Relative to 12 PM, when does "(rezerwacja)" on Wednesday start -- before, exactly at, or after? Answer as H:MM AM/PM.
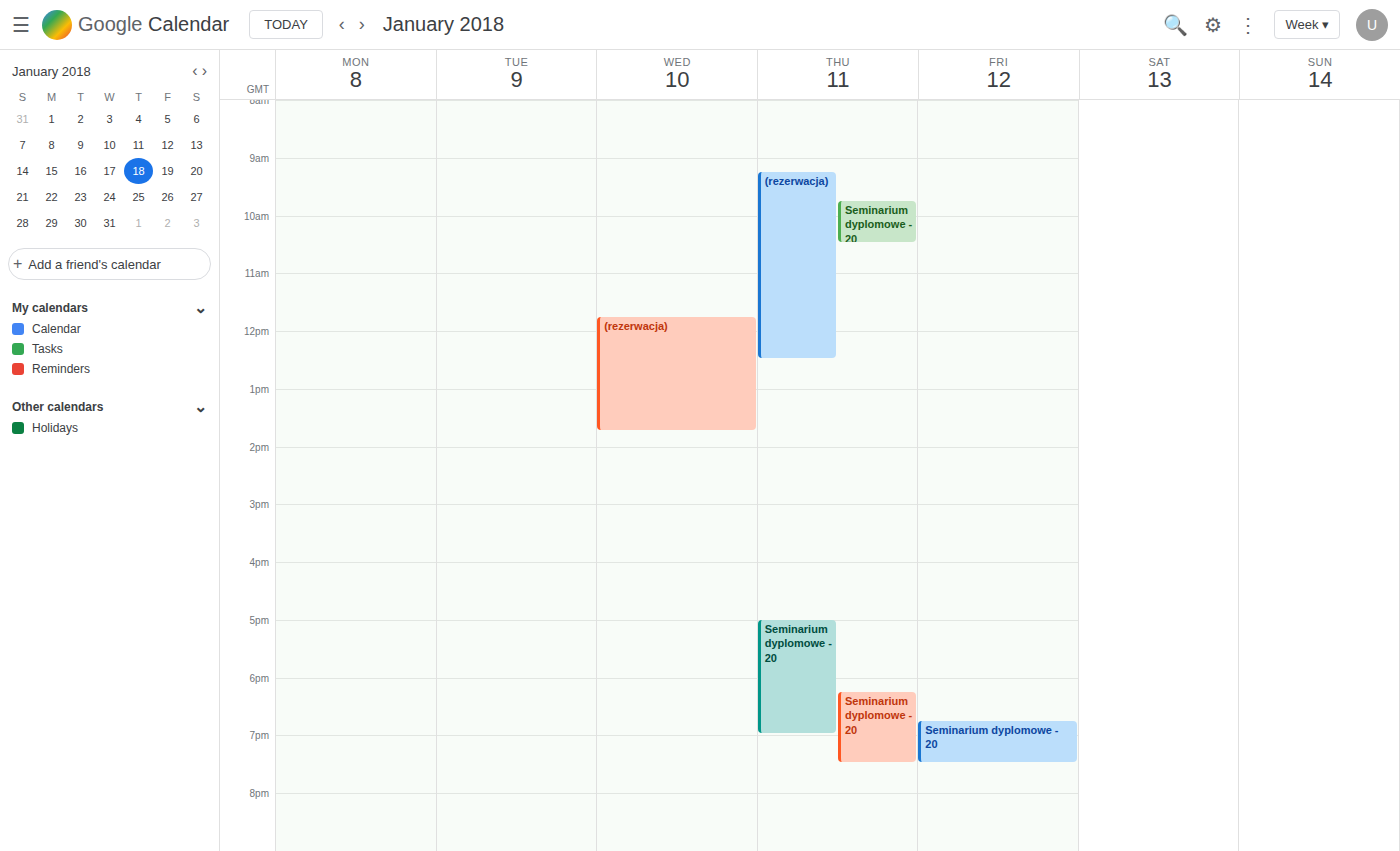
11:45 AM -- before 12 PM, 15 minutes above the 12 PM line.